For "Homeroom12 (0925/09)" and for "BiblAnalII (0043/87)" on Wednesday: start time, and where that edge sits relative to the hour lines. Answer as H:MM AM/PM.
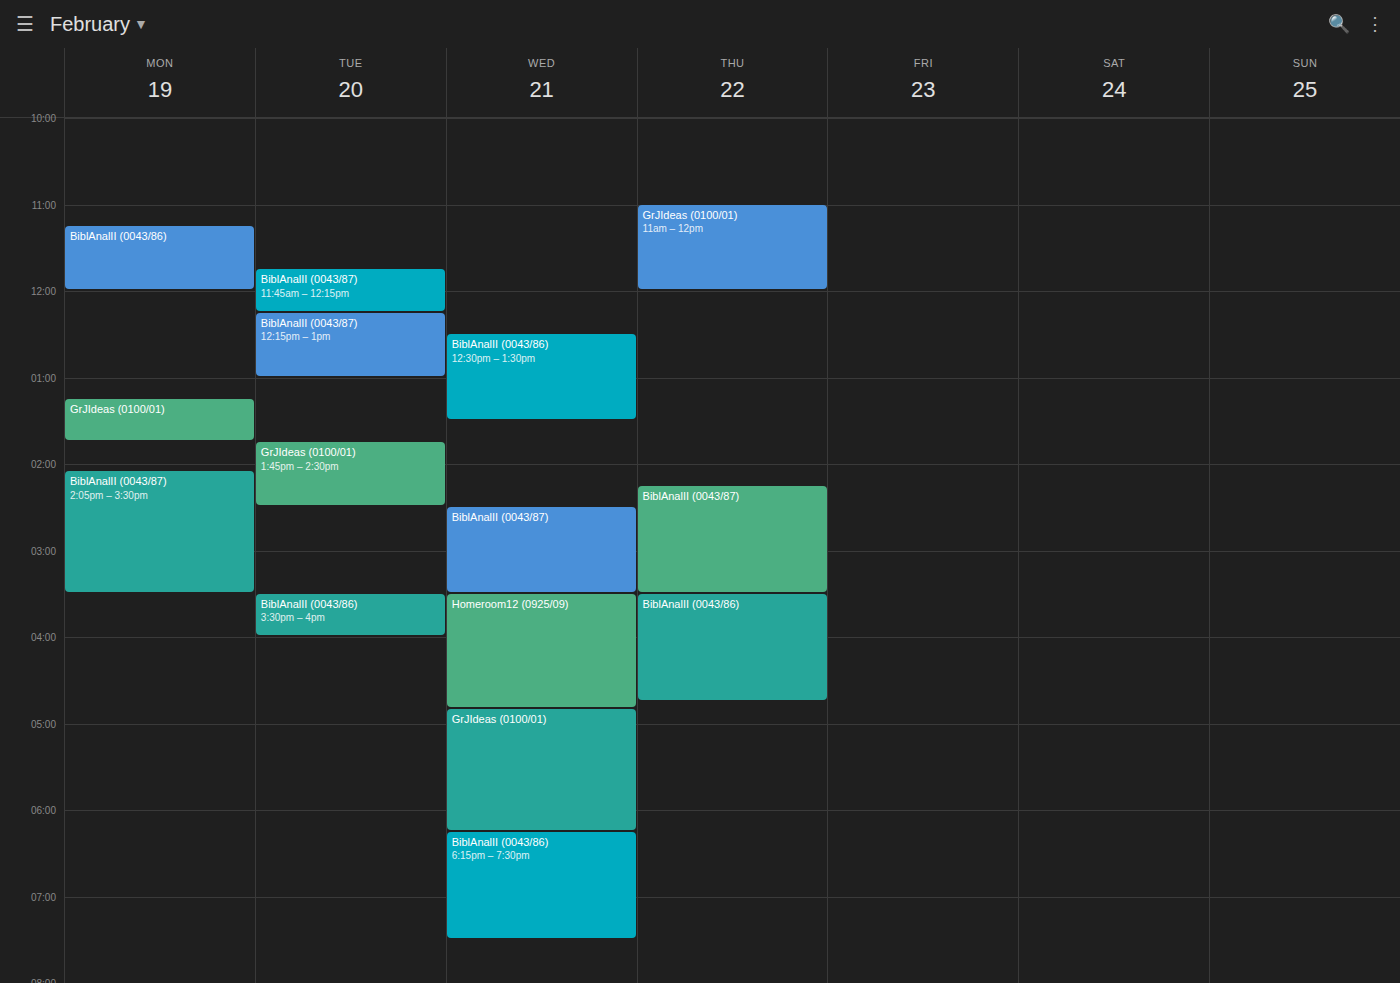
"Homeroom12 (0925/09)": 3:30 PM, halfway between the 3 PM and 4 PM lines. "BiblAnalII (0043/87)": 2:30 PM, halfway between the 2 PM and 3 PM lines.